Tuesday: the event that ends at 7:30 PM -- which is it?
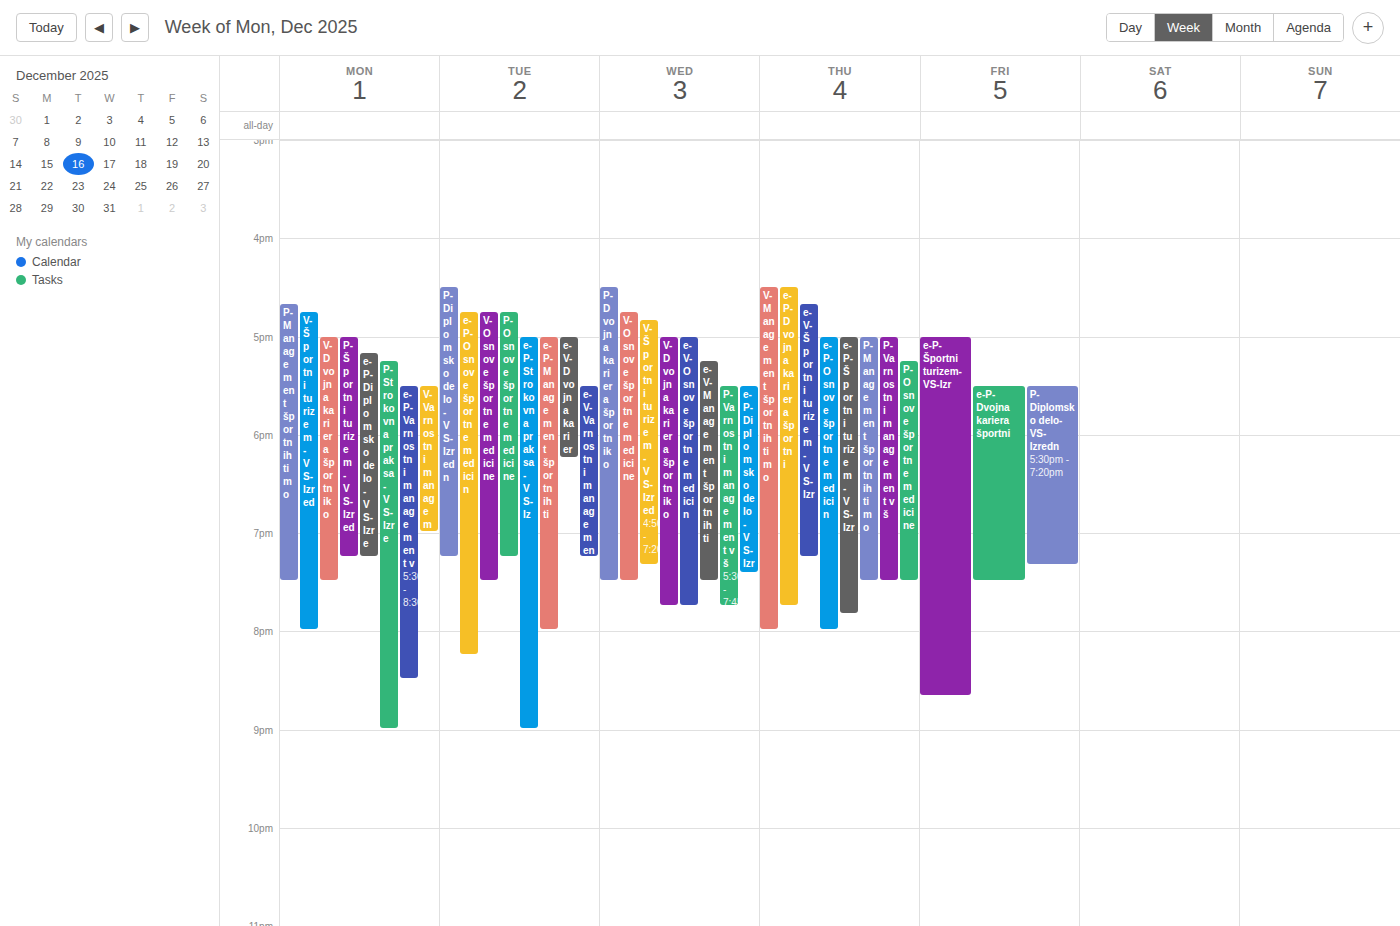
"V-Osnove športne medicine"